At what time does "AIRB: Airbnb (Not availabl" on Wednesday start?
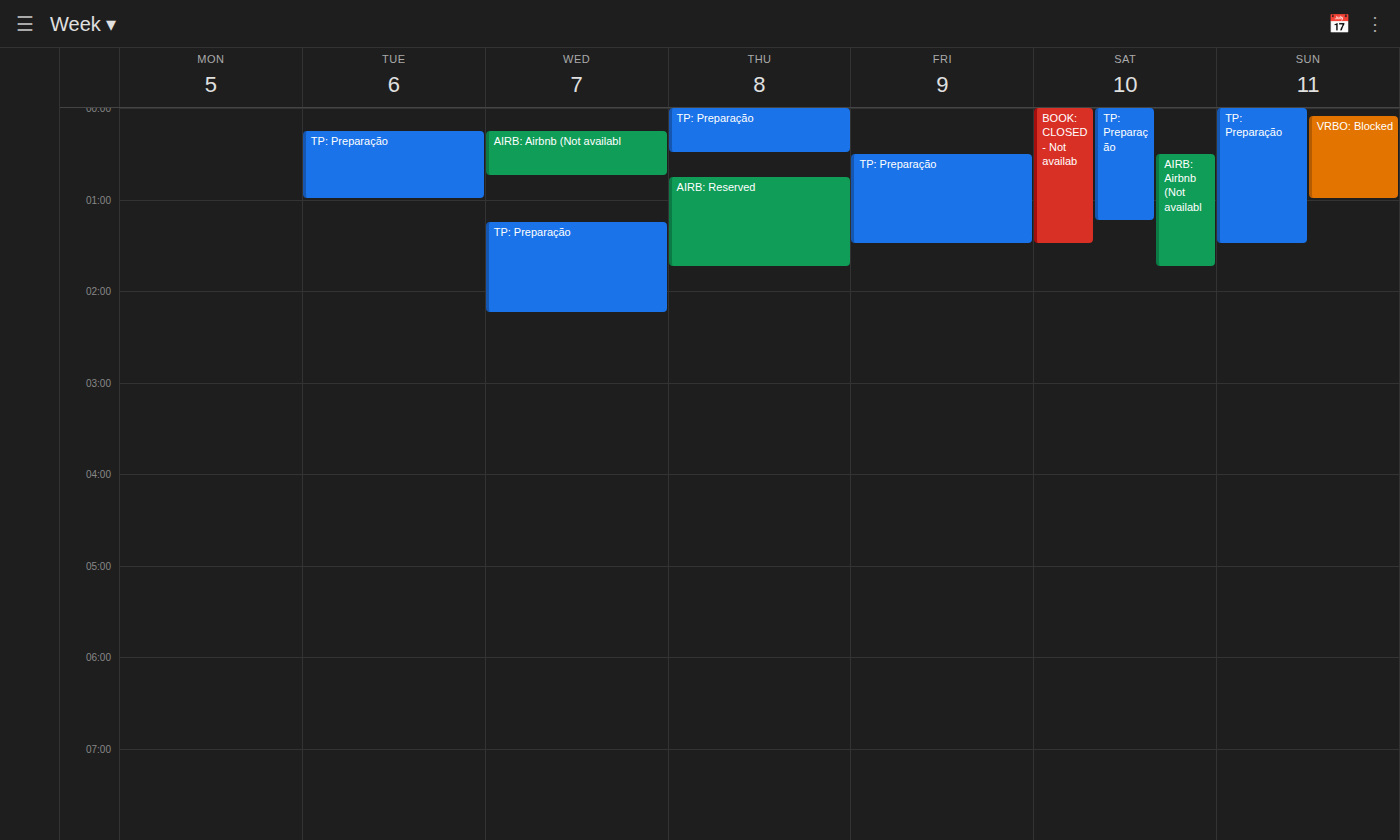
12:15 AM